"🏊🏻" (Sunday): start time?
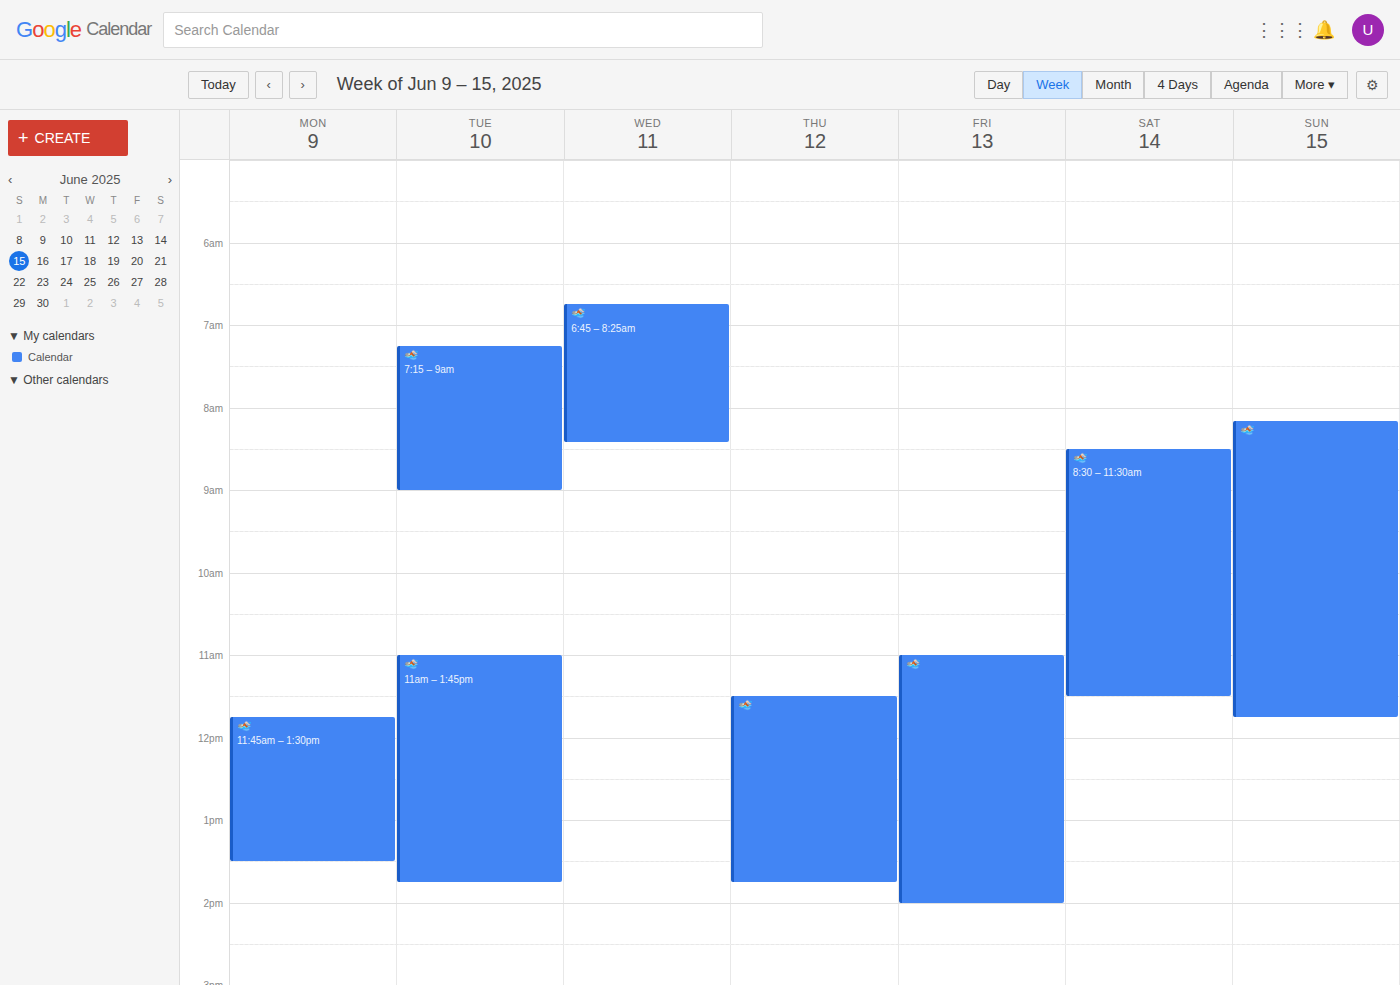
8:10 AM